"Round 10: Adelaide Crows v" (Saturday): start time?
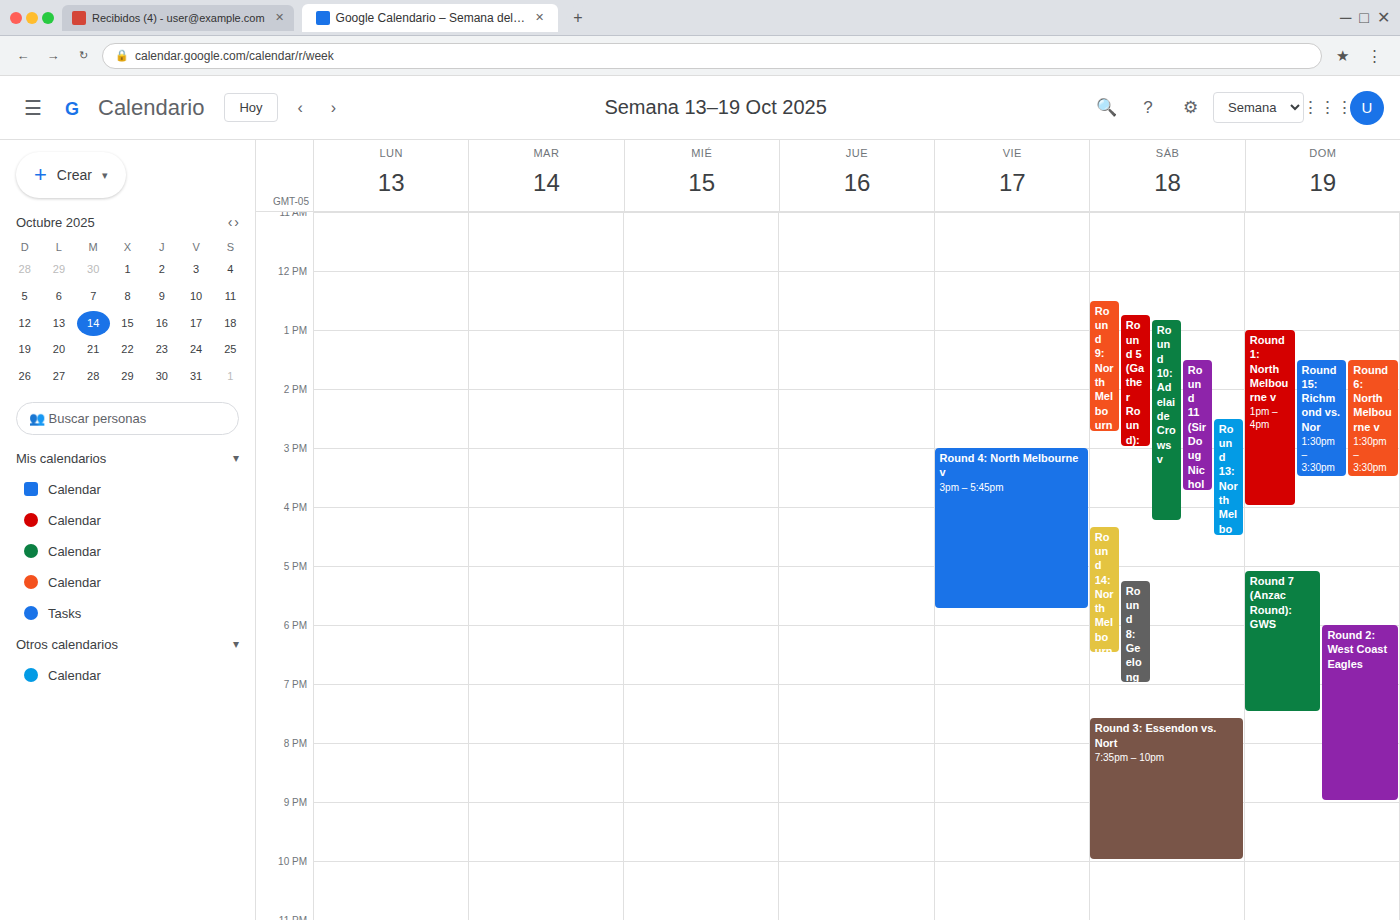
12:50 PM